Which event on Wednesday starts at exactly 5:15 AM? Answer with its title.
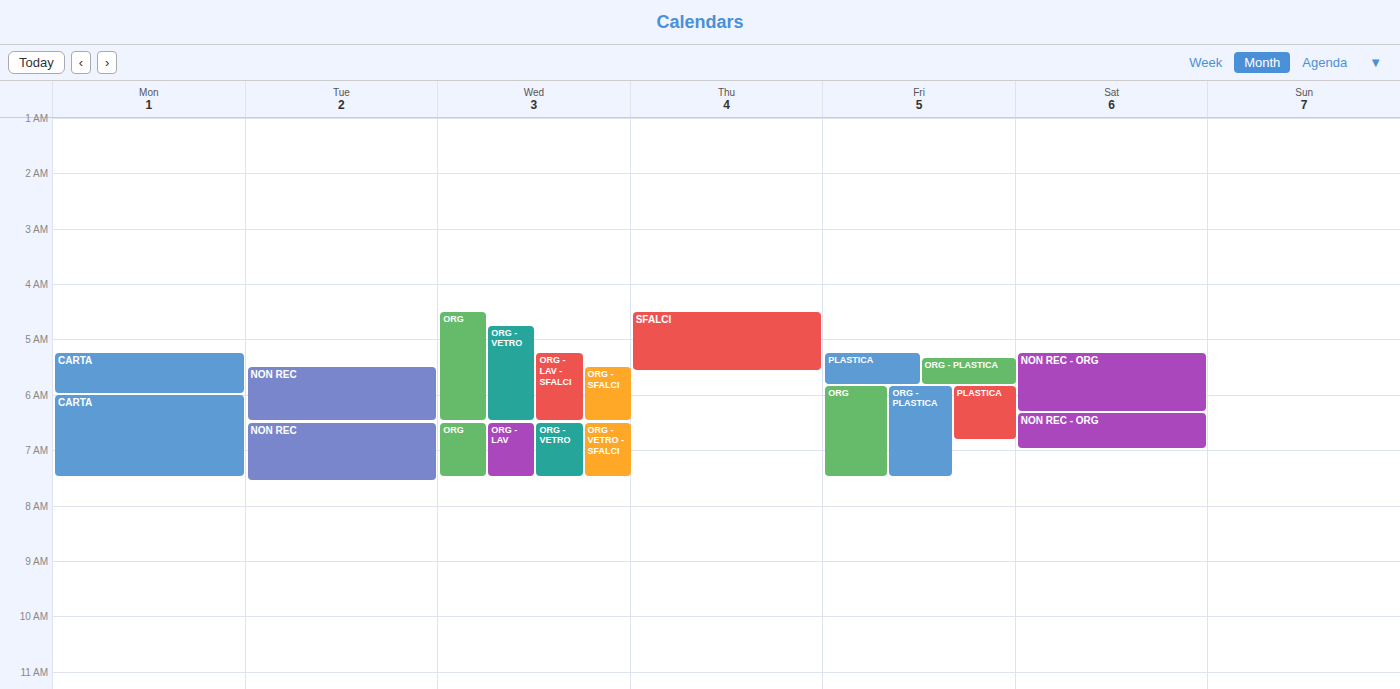
"ORG - LAV - SFALCI"